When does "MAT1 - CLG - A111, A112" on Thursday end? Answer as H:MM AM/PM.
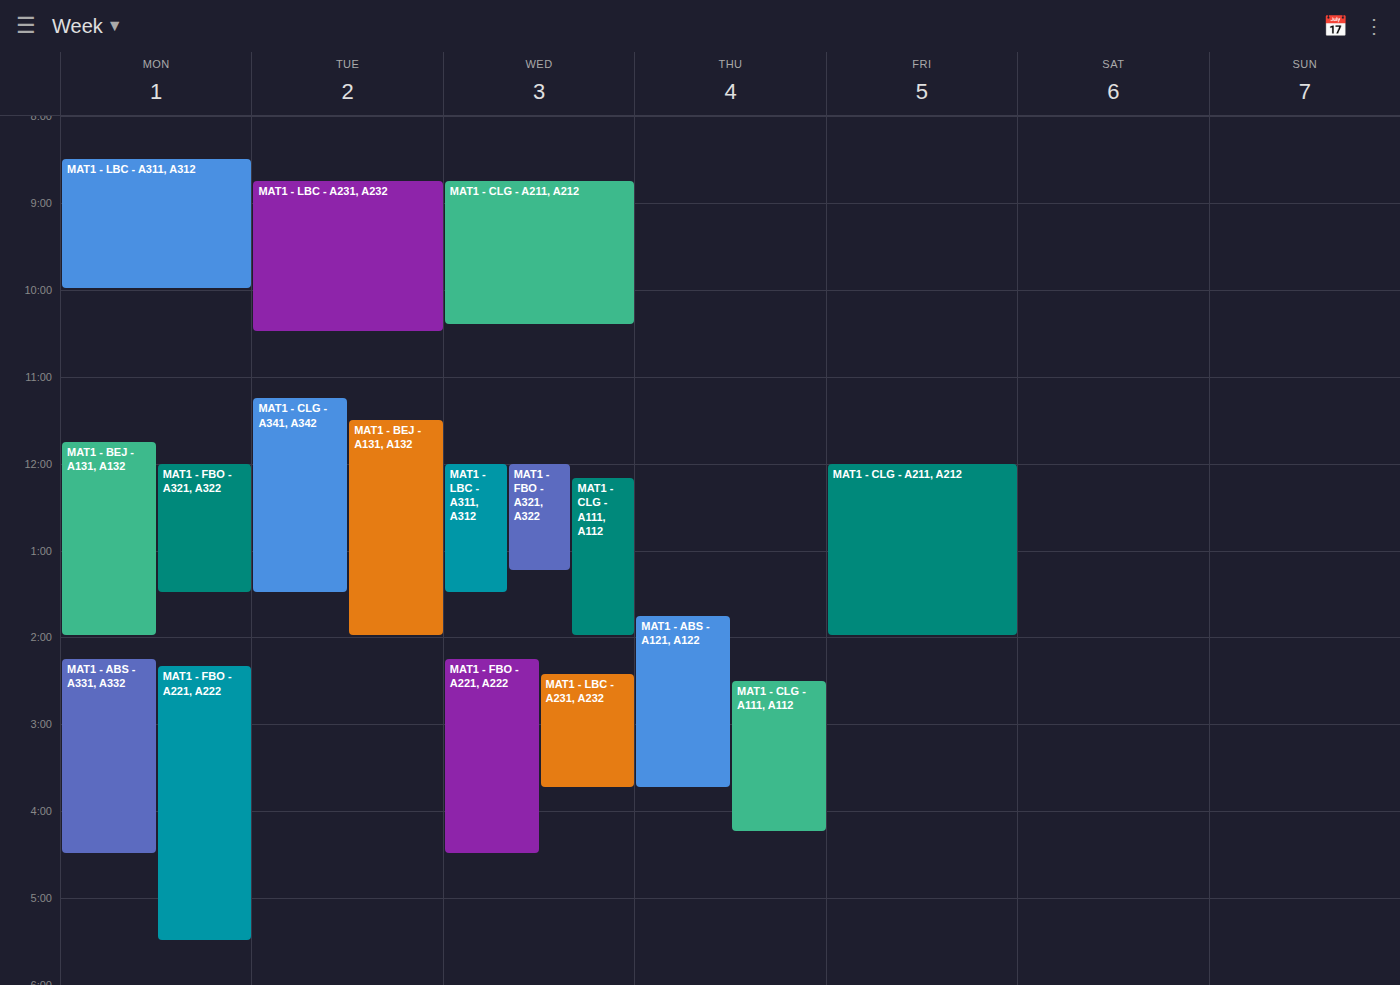
4:15 PM